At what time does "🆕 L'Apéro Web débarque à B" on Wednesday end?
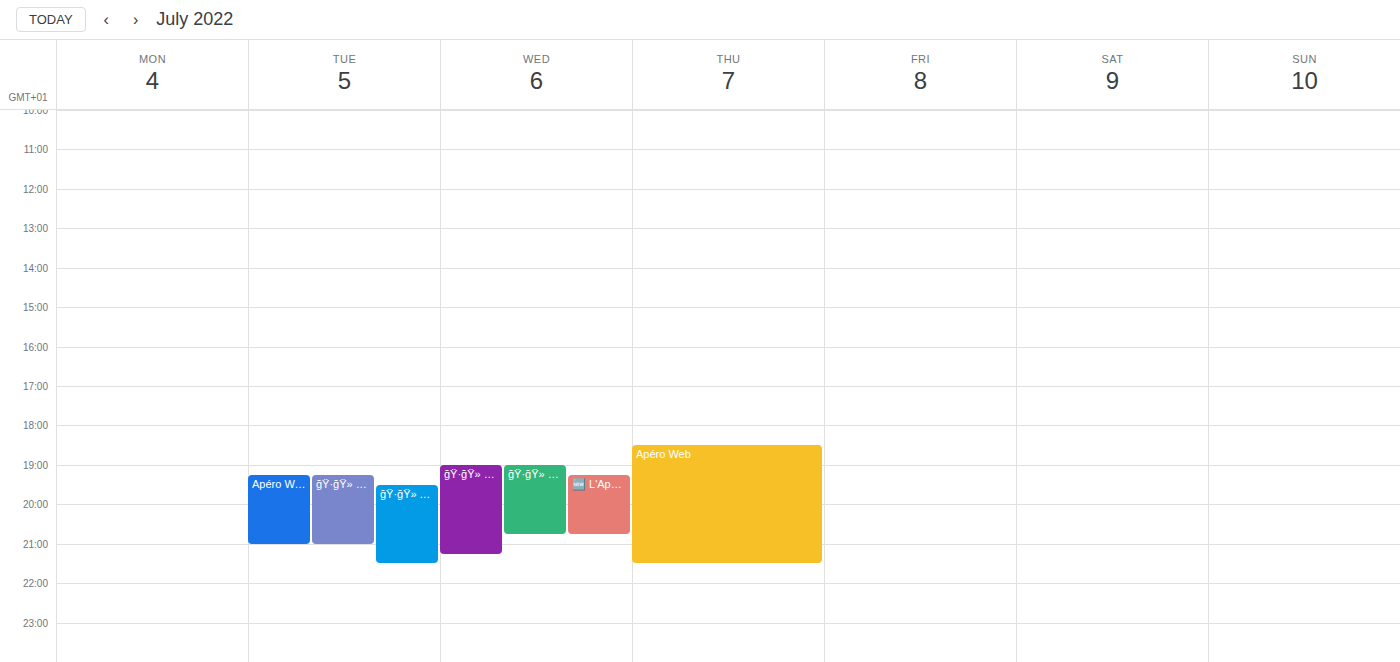
8:45 PM